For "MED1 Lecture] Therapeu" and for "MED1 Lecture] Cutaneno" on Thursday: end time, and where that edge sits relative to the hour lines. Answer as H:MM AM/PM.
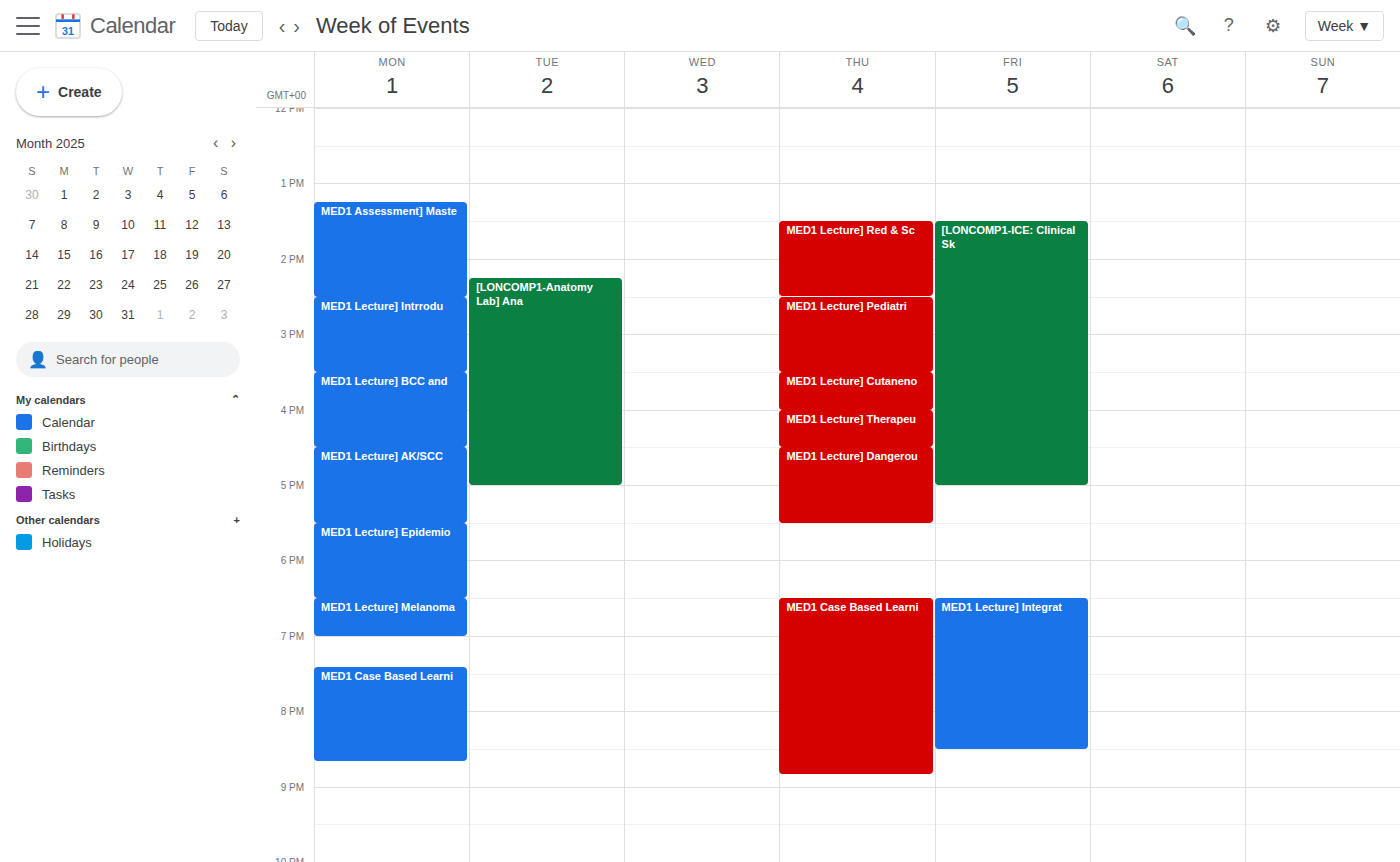
"MED1 Lecture] Therapeu": 4:30 PM, halfway between the 4 PM and 5 PM lines. "MED1 Lecture] Cutaneno": 4:00 PM, exactly on the 4 PM line.